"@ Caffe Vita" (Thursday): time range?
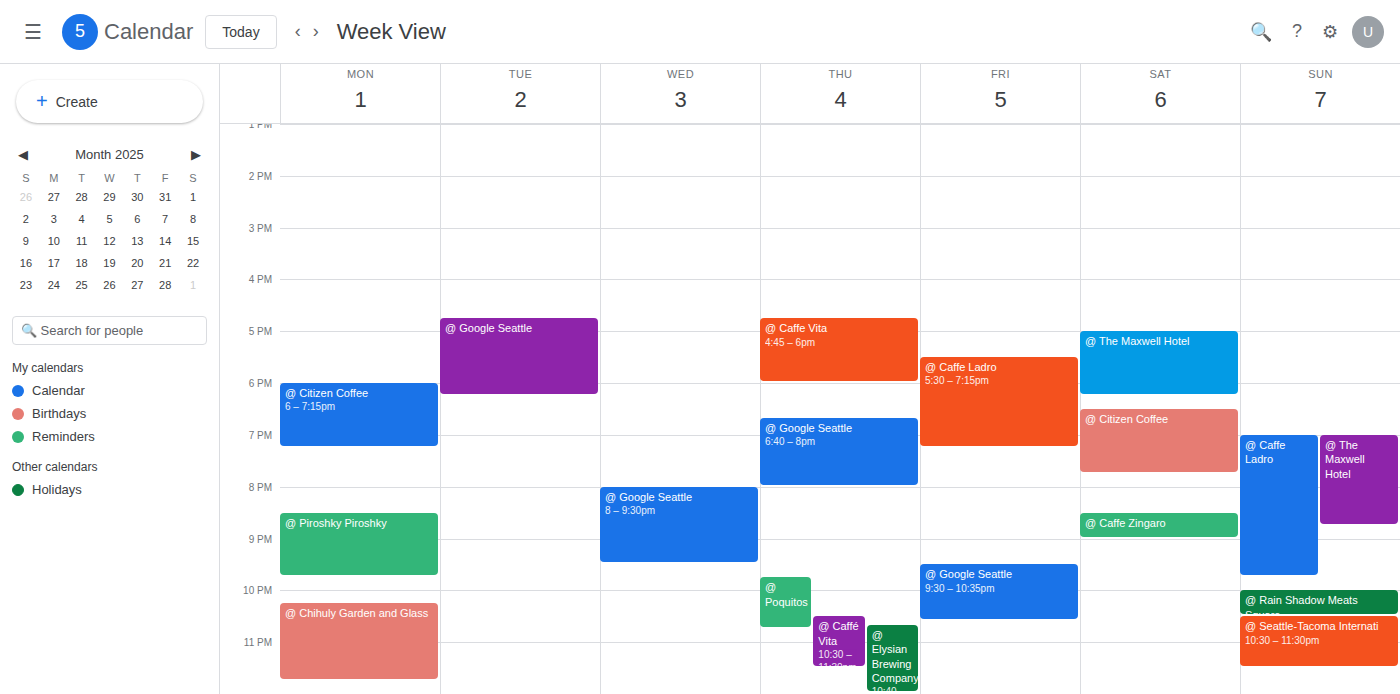
4:45 PM to 6:00 PM